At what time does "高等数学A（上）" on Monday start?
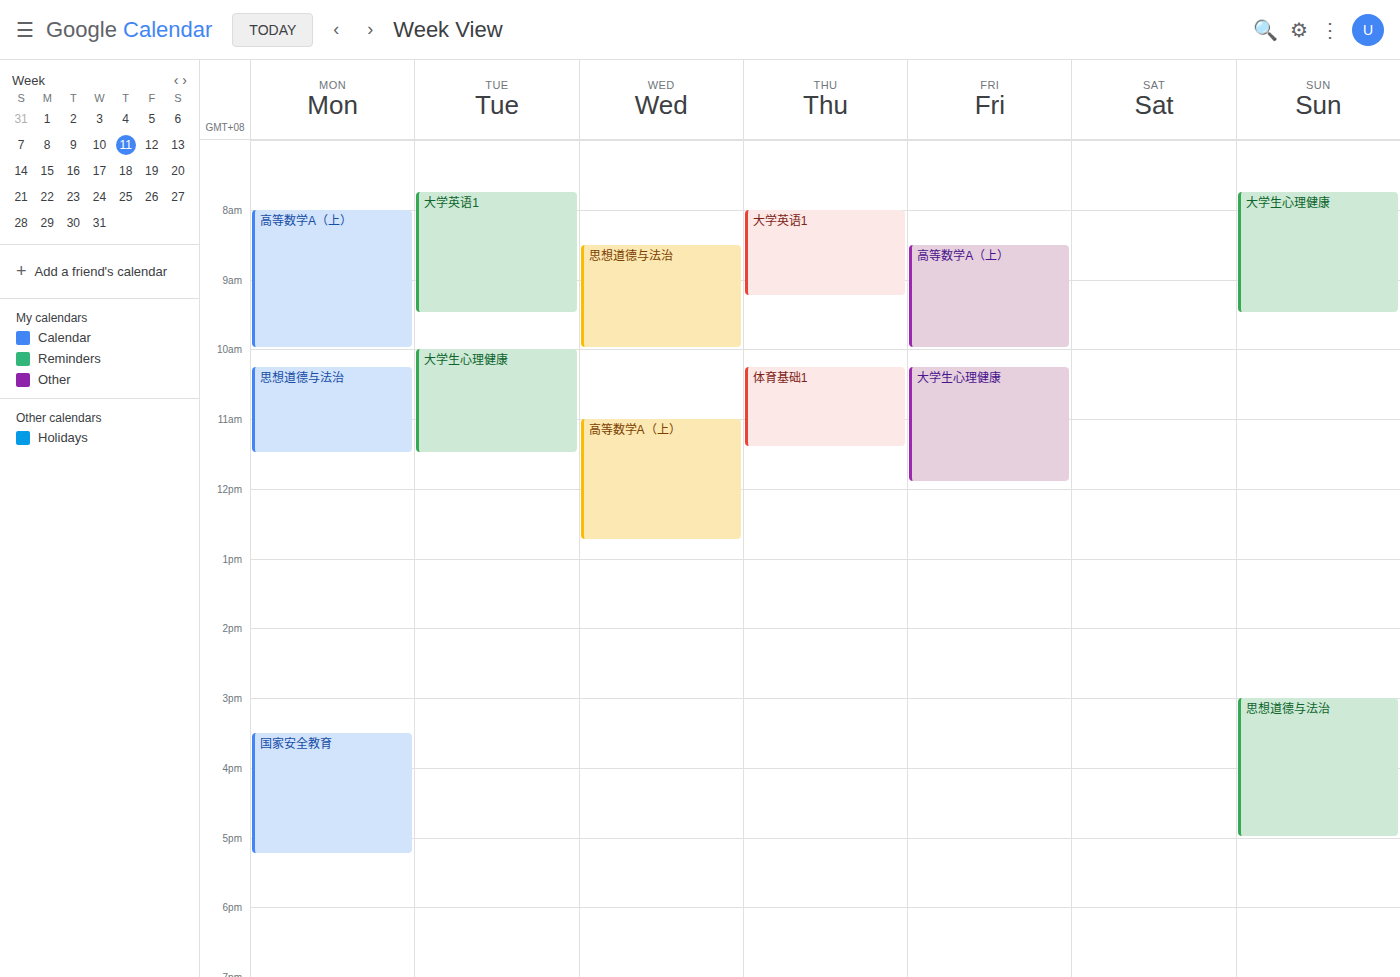
8:00 AM